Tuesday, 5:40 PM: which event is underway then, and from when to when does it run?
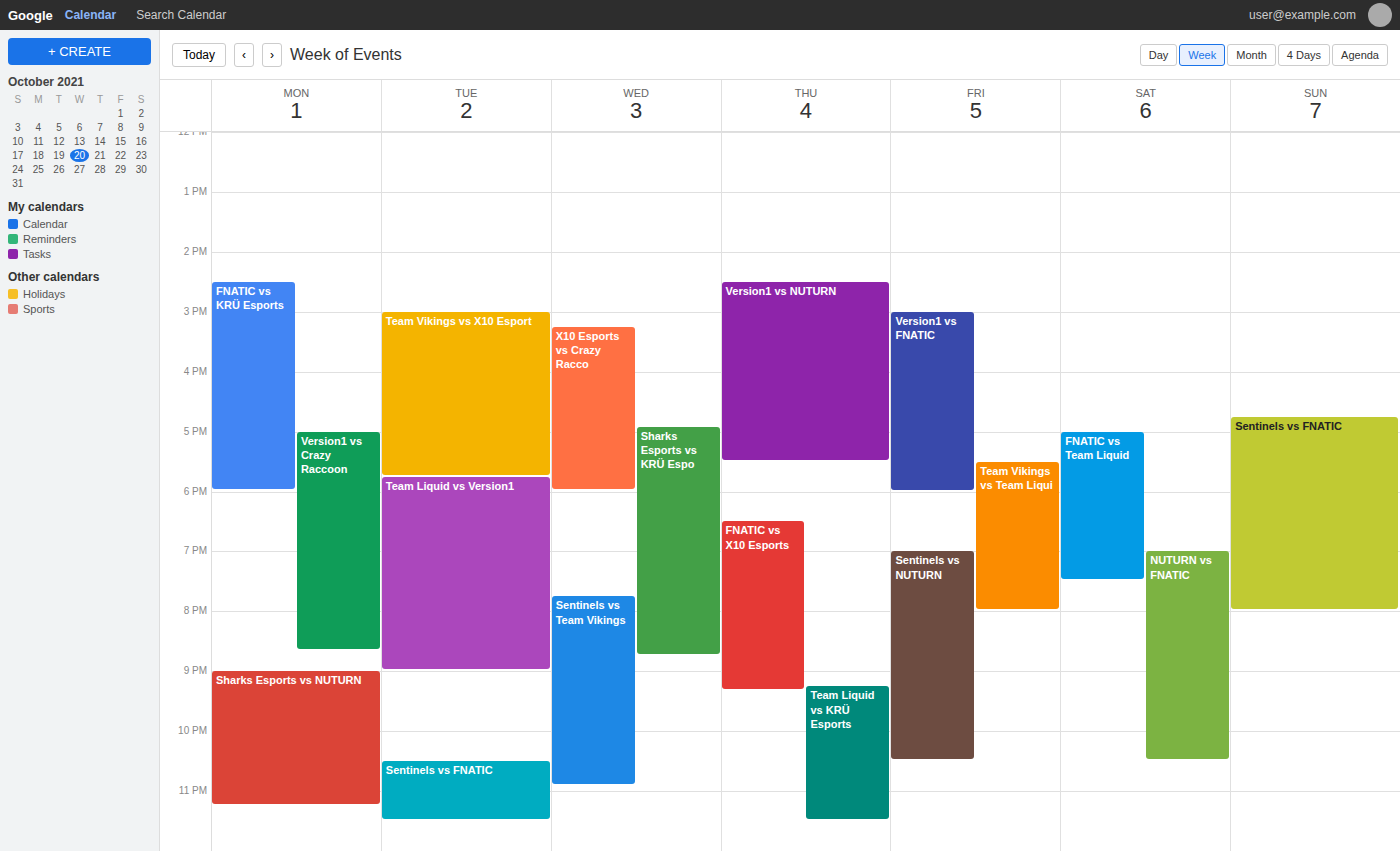
"Team Vikings vs X10 Esport", 3:00 PM to 5:45 PM